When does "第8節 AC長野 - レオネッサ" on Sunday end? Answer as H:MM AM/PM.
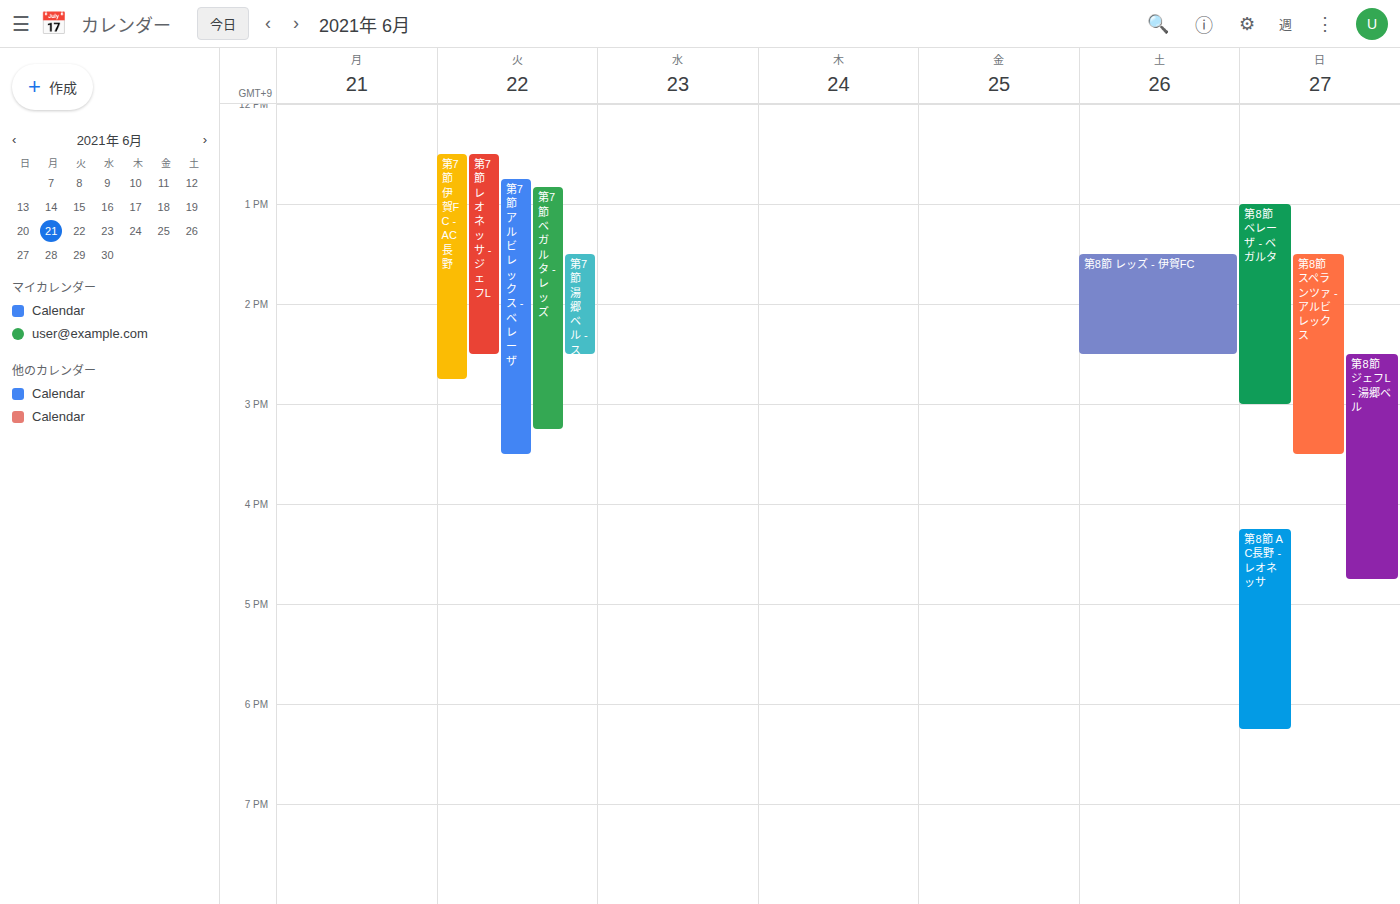
6:15 PM